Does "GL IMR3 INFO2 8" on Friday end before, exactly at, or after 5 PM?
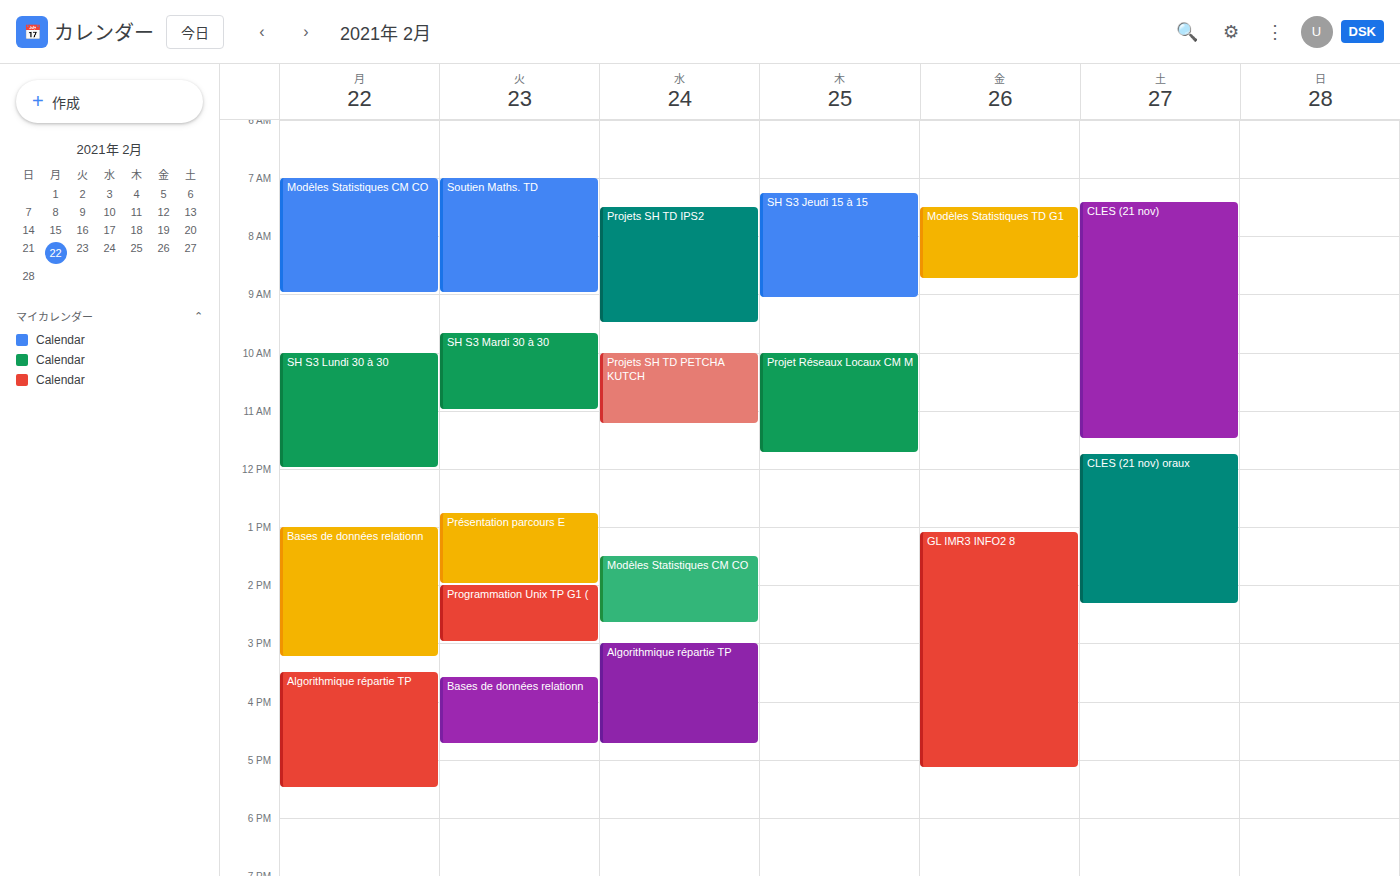
5:10 PM -- after 5 PM, 10 minutes below the 5 PM line.